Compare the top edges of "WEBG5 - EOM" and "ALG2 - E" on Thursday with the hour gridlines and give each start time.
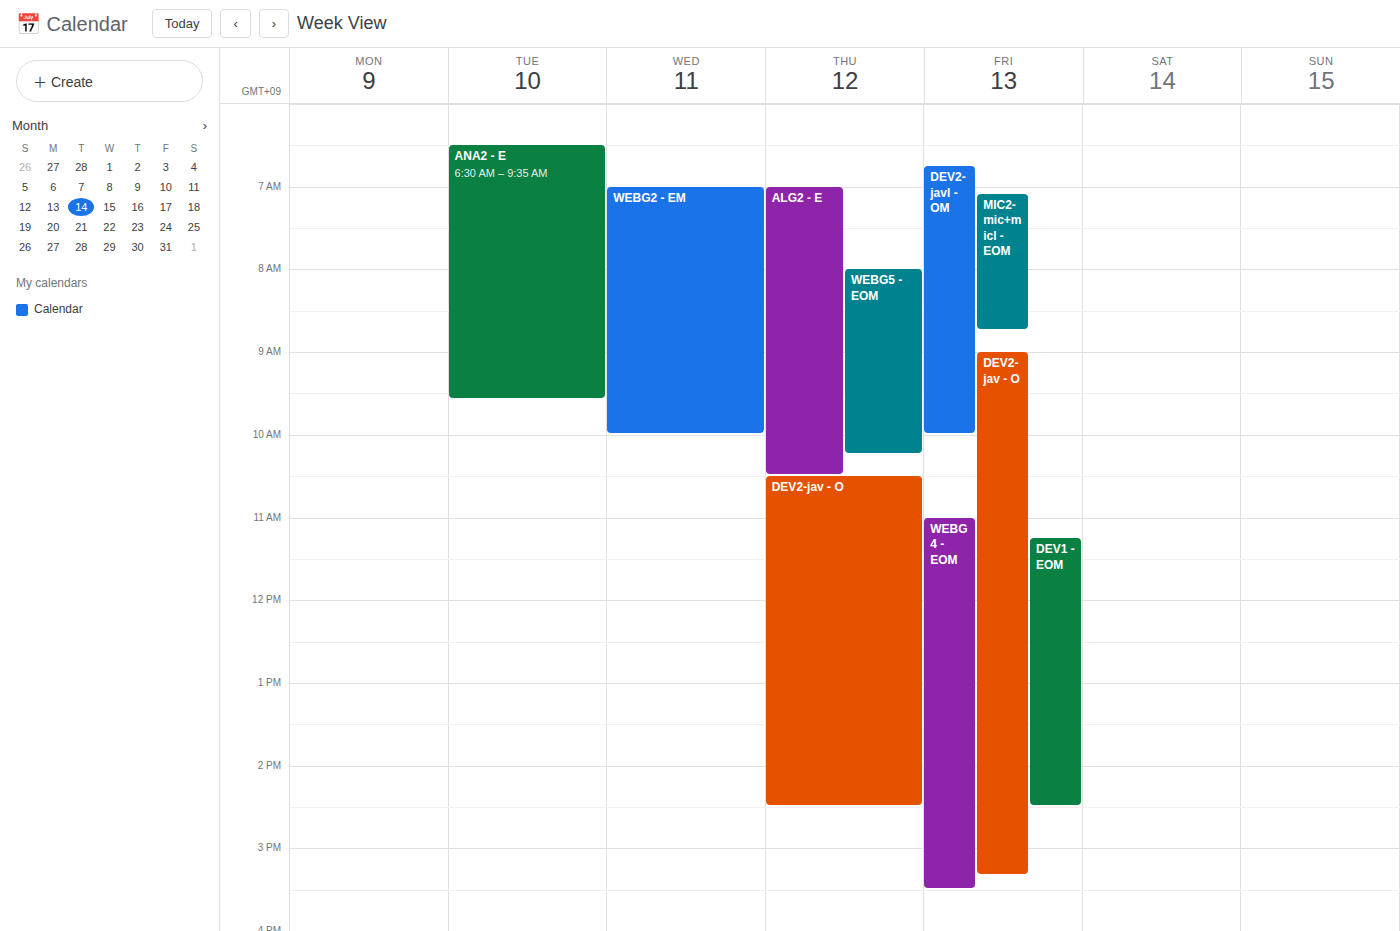
"WEBG5 - EOM": 8:00 AM, exactly on the 8 AM line. "ALG2 - E": 7:00 AM, exactly on the 7 AM line.